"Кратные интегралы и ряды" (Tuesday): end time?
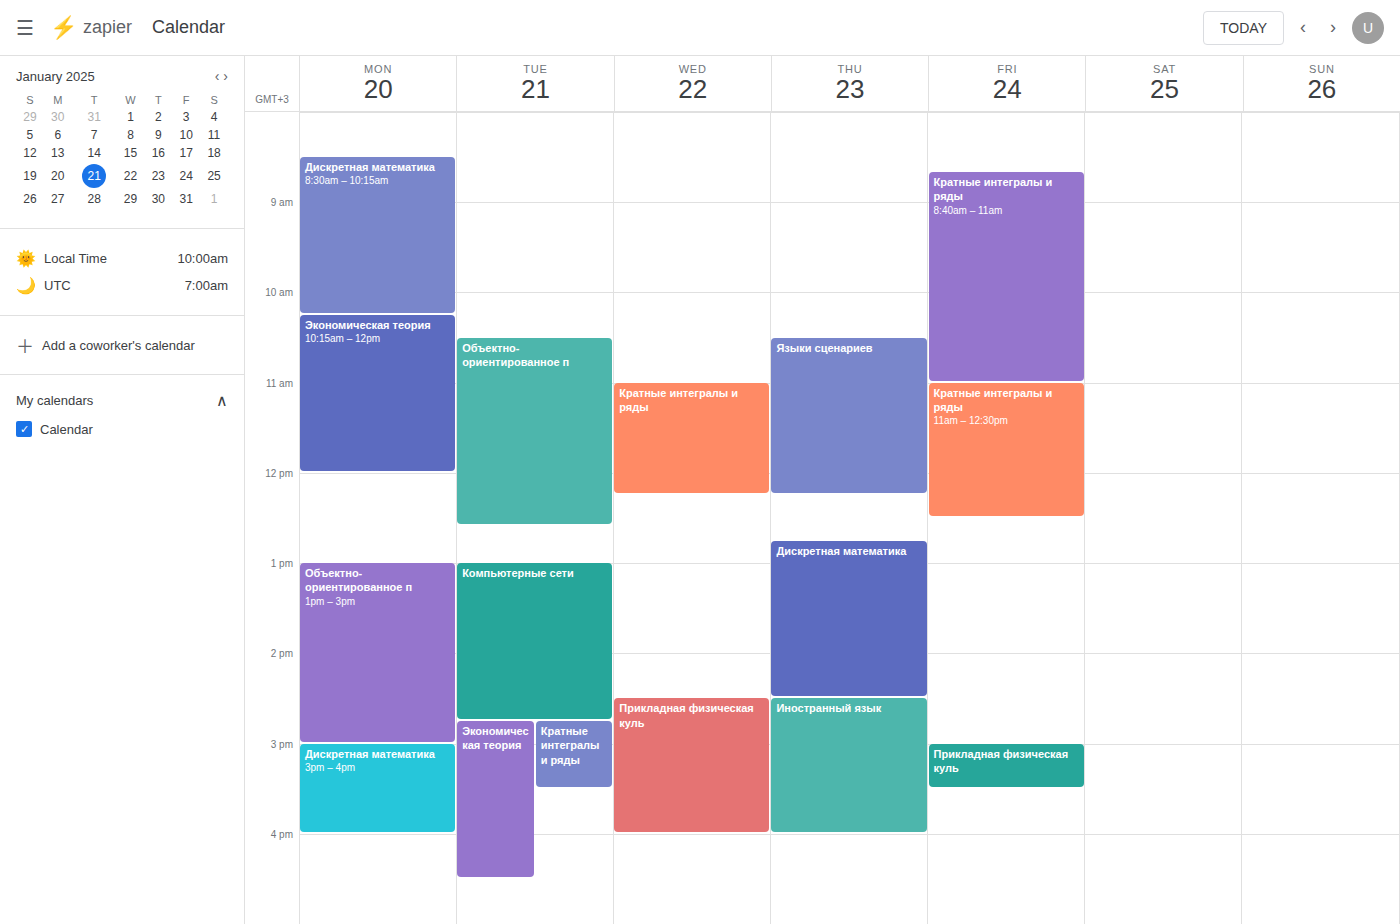
3:30 PM